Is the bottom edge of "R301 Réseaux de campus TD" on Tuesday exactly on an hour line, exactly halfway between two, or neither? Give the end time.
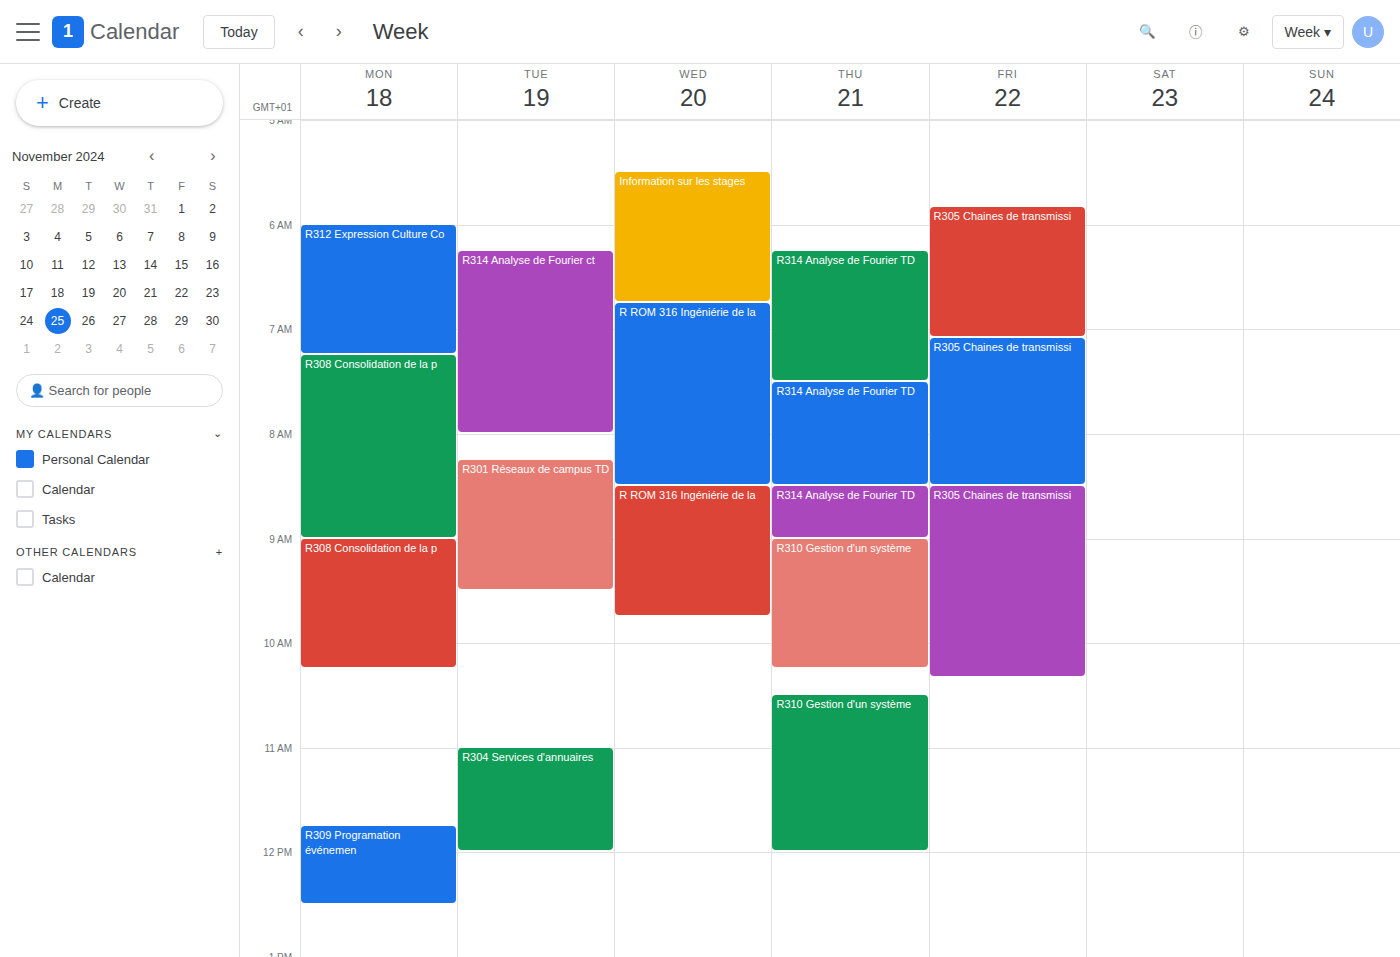
9:30 AM -- halfway between the 9 AM and 10 AM lines.